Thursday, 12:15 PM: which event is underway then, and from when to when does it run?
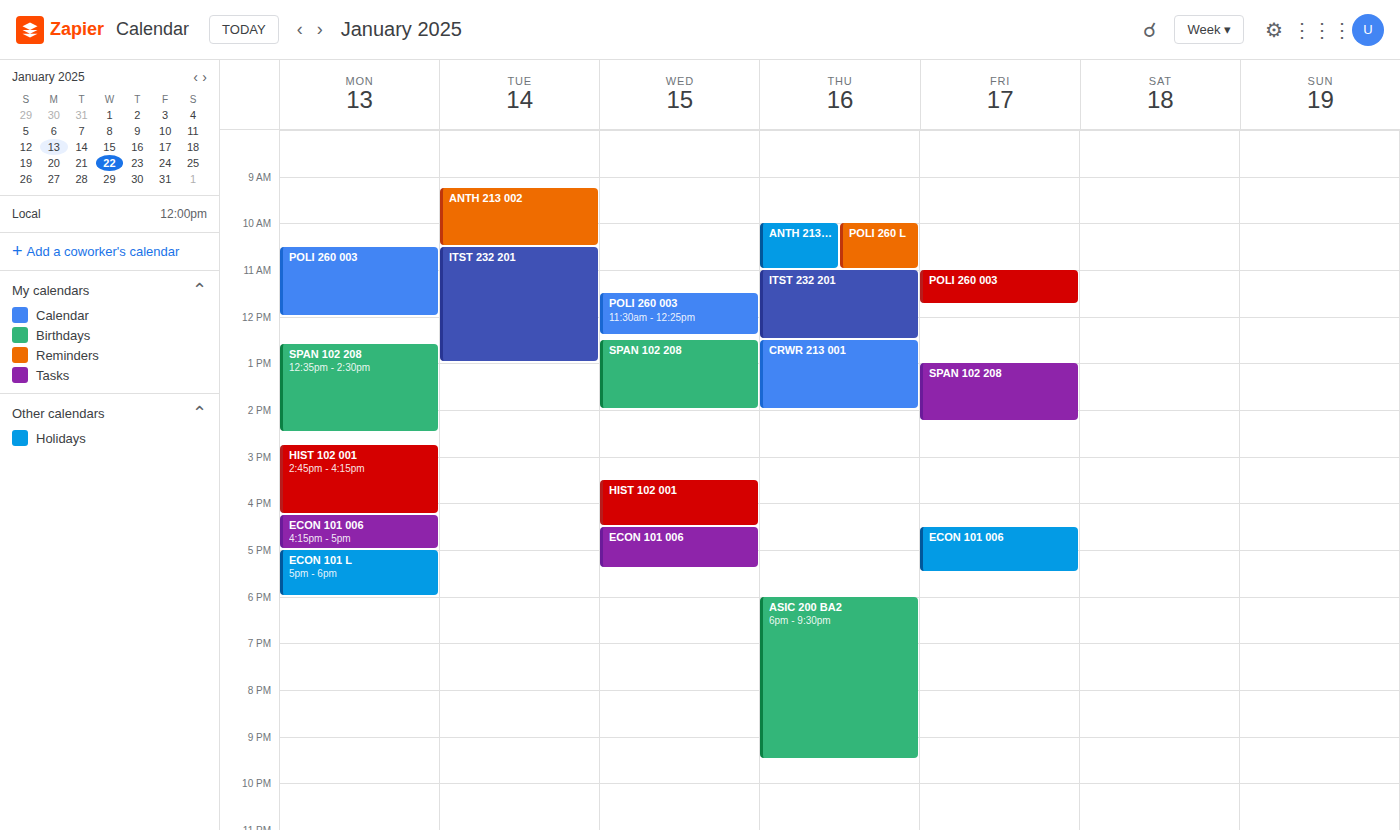
"ITST 232 201", 11:00 AM to 12:30 PM